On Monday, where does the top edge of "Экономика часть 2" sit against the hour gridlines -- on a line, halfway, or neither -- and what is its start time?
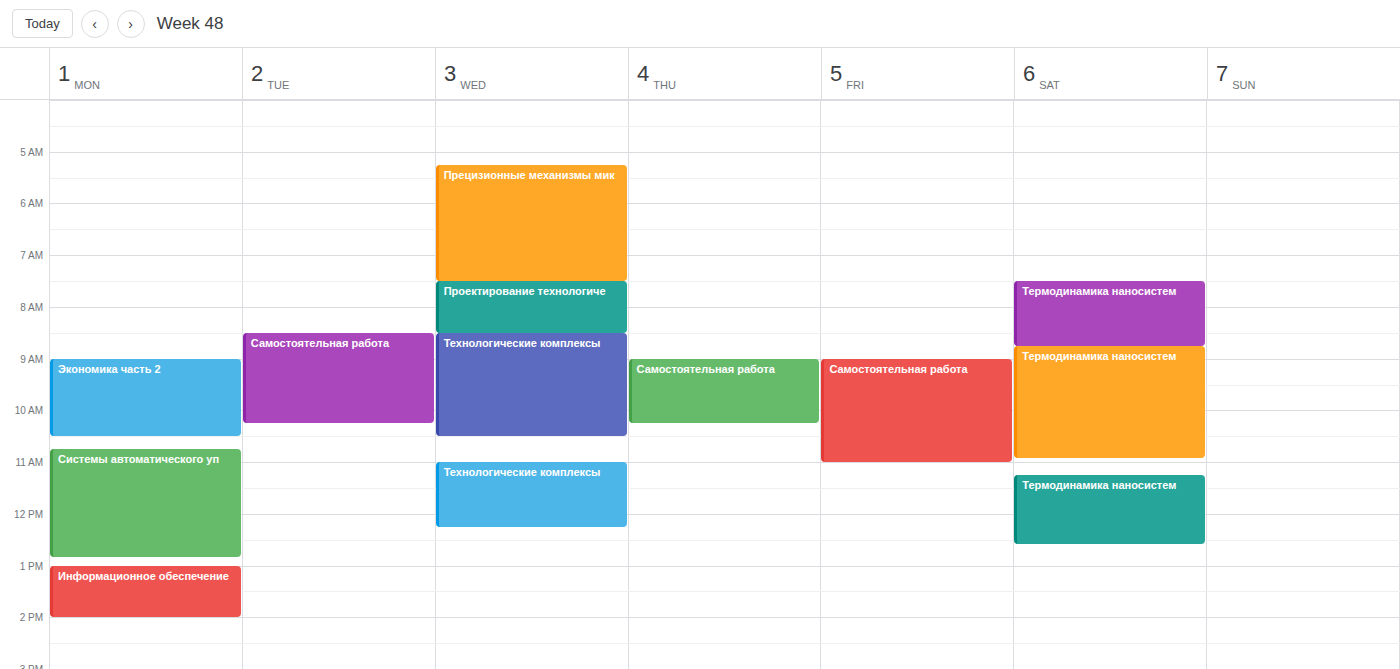
9:00 AM -- exactly on the 9 AM line.